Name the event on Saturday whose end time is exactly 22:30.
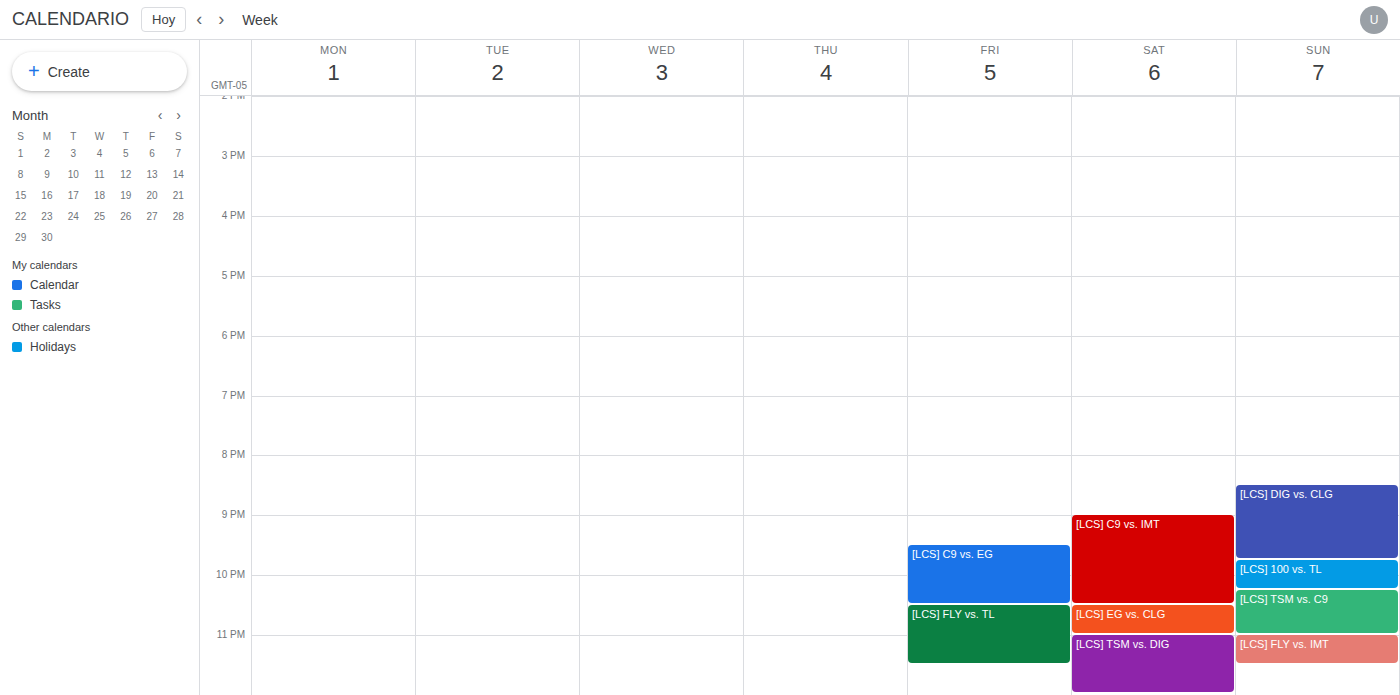
"[LCS] C9 vs. IMT"